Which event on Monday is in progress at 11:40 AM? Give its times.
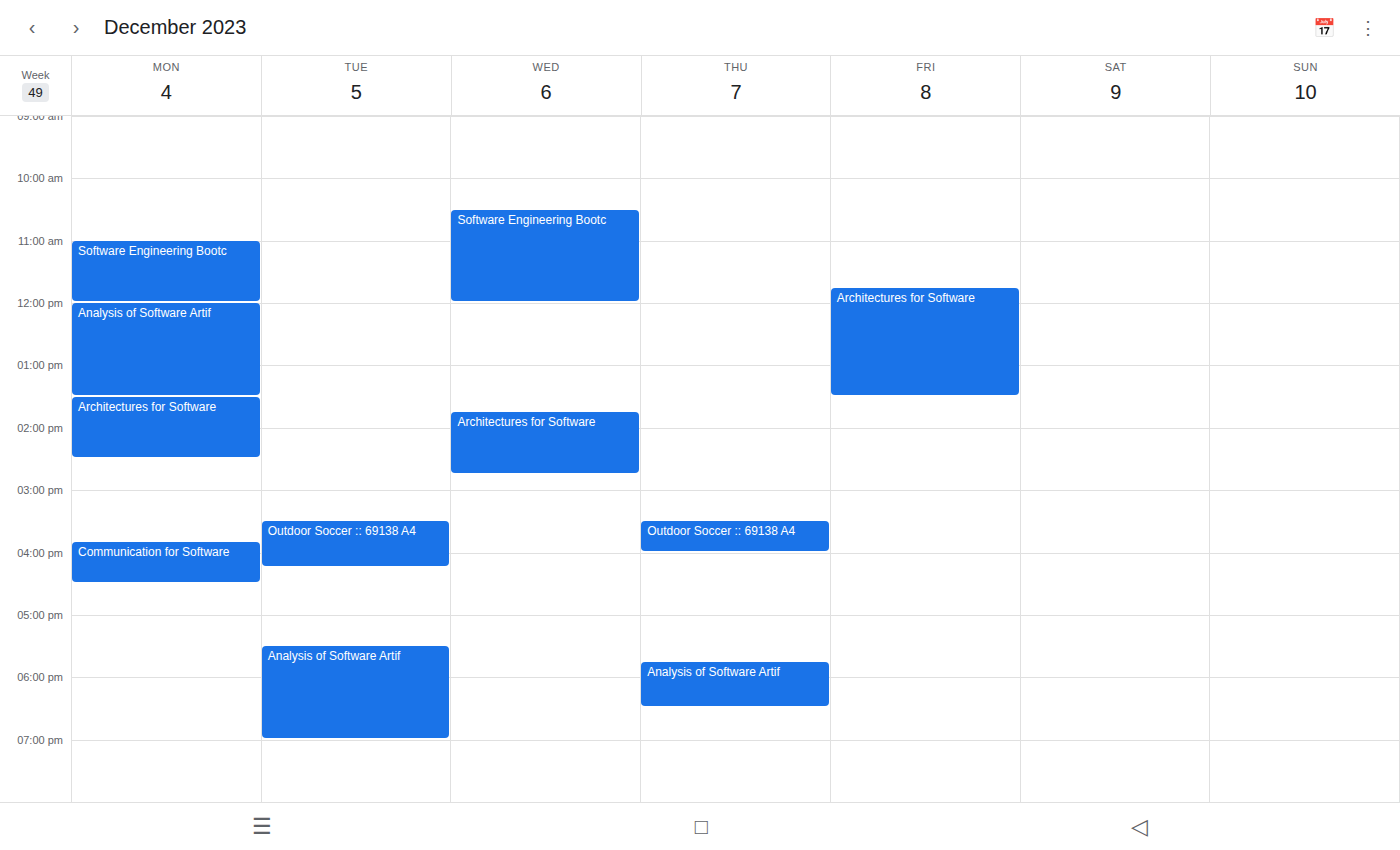
"Software Engineering Bootc", 11:00 AM to 12:00 PM